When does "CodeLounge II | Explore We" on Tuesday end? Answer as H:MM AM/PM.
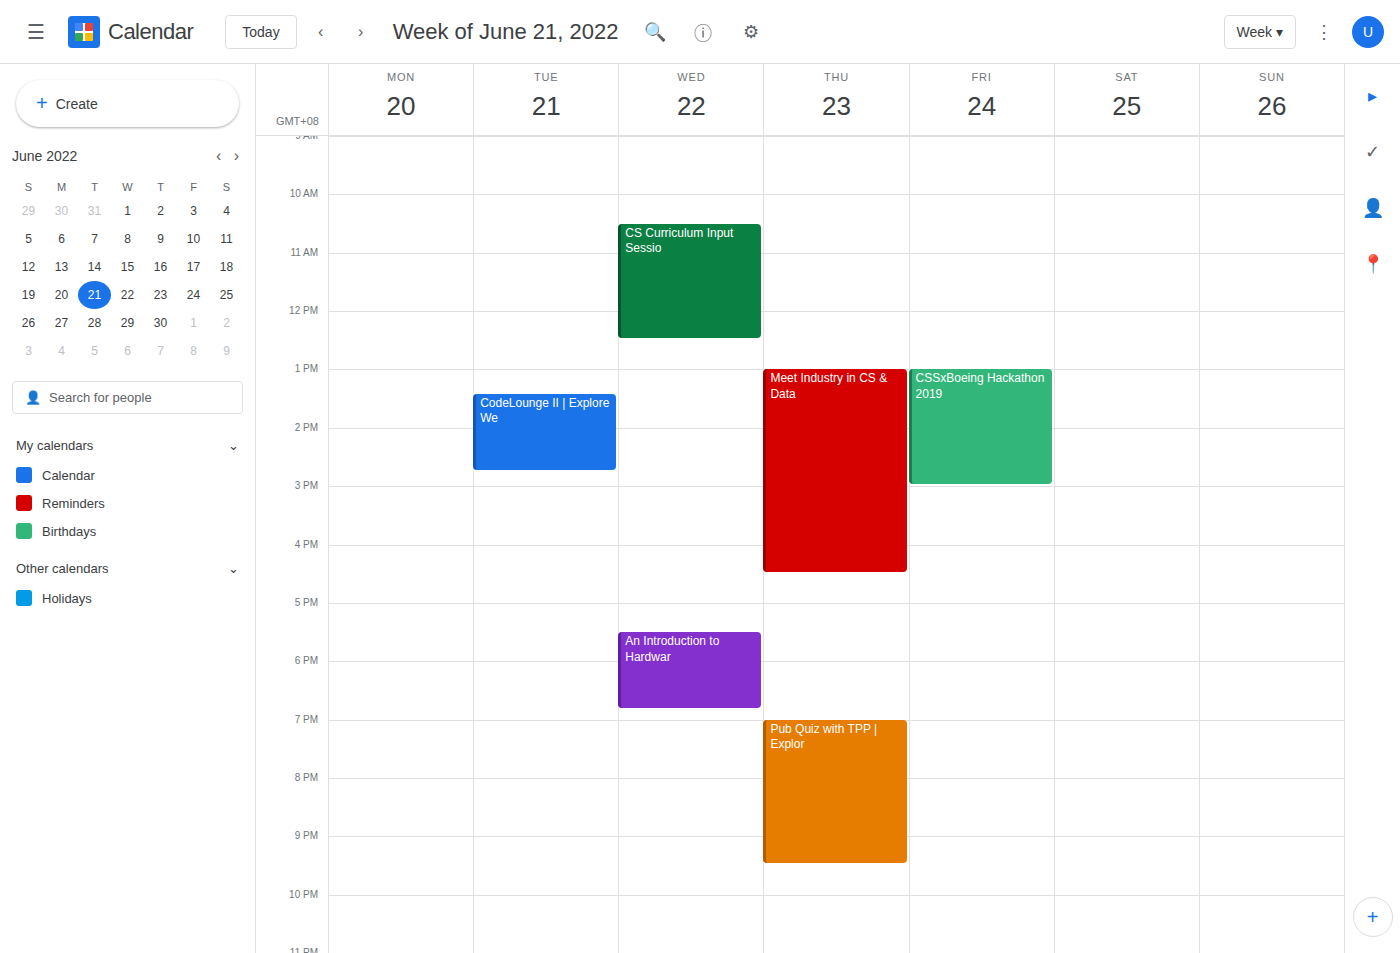
2:45 PM